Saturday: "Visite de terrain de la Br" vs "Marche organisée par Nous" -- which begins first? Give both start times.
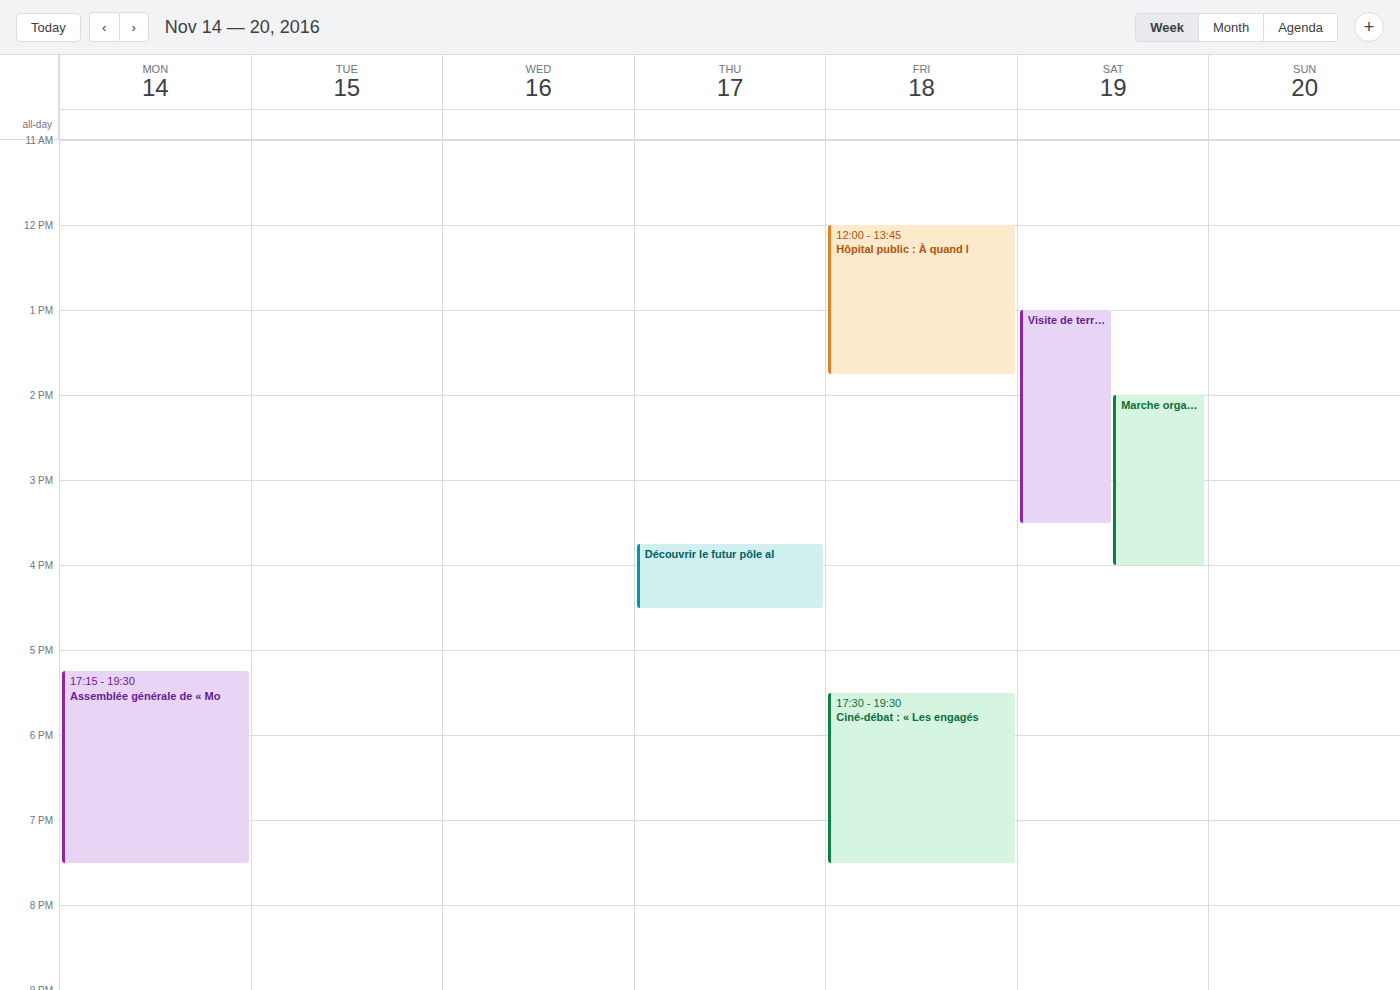
"Visite de terrain de la Br" 1:00 PM; "Marche organisée par Nous" 2:00 PM.